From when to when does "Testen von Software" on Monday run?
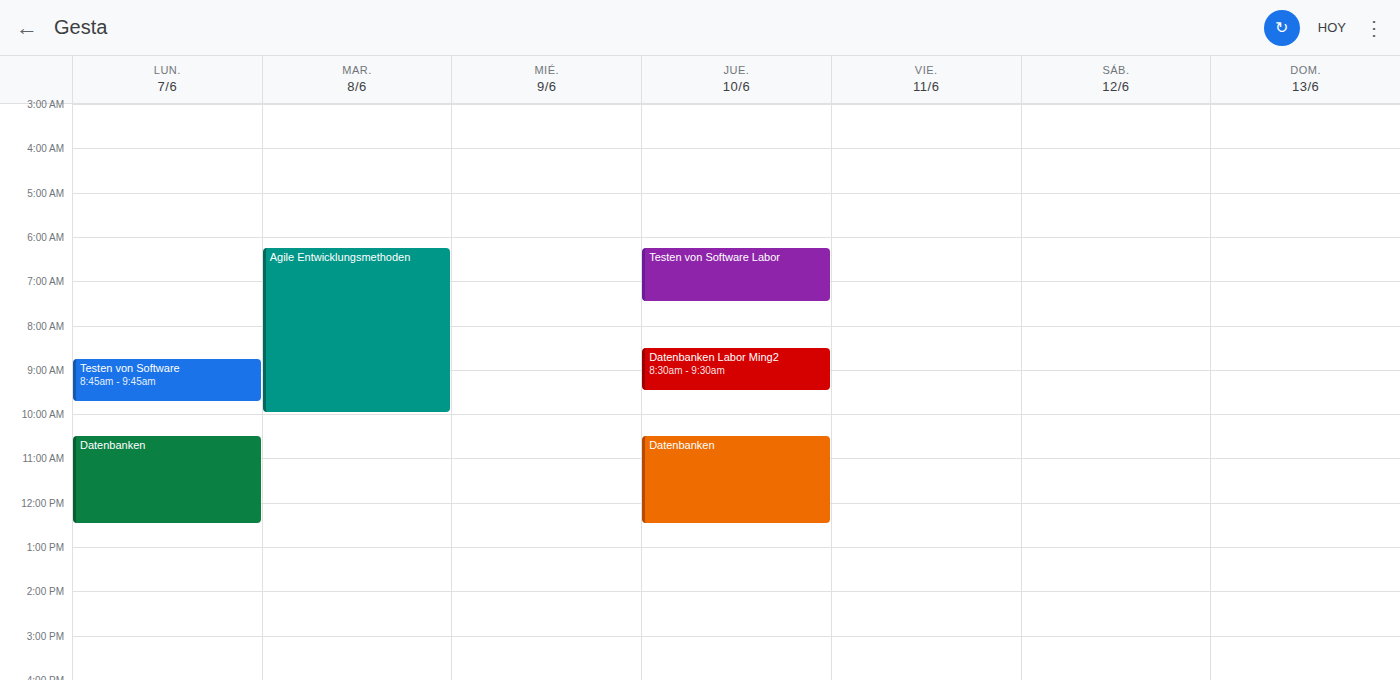
8:45 AM to 9:45 AM